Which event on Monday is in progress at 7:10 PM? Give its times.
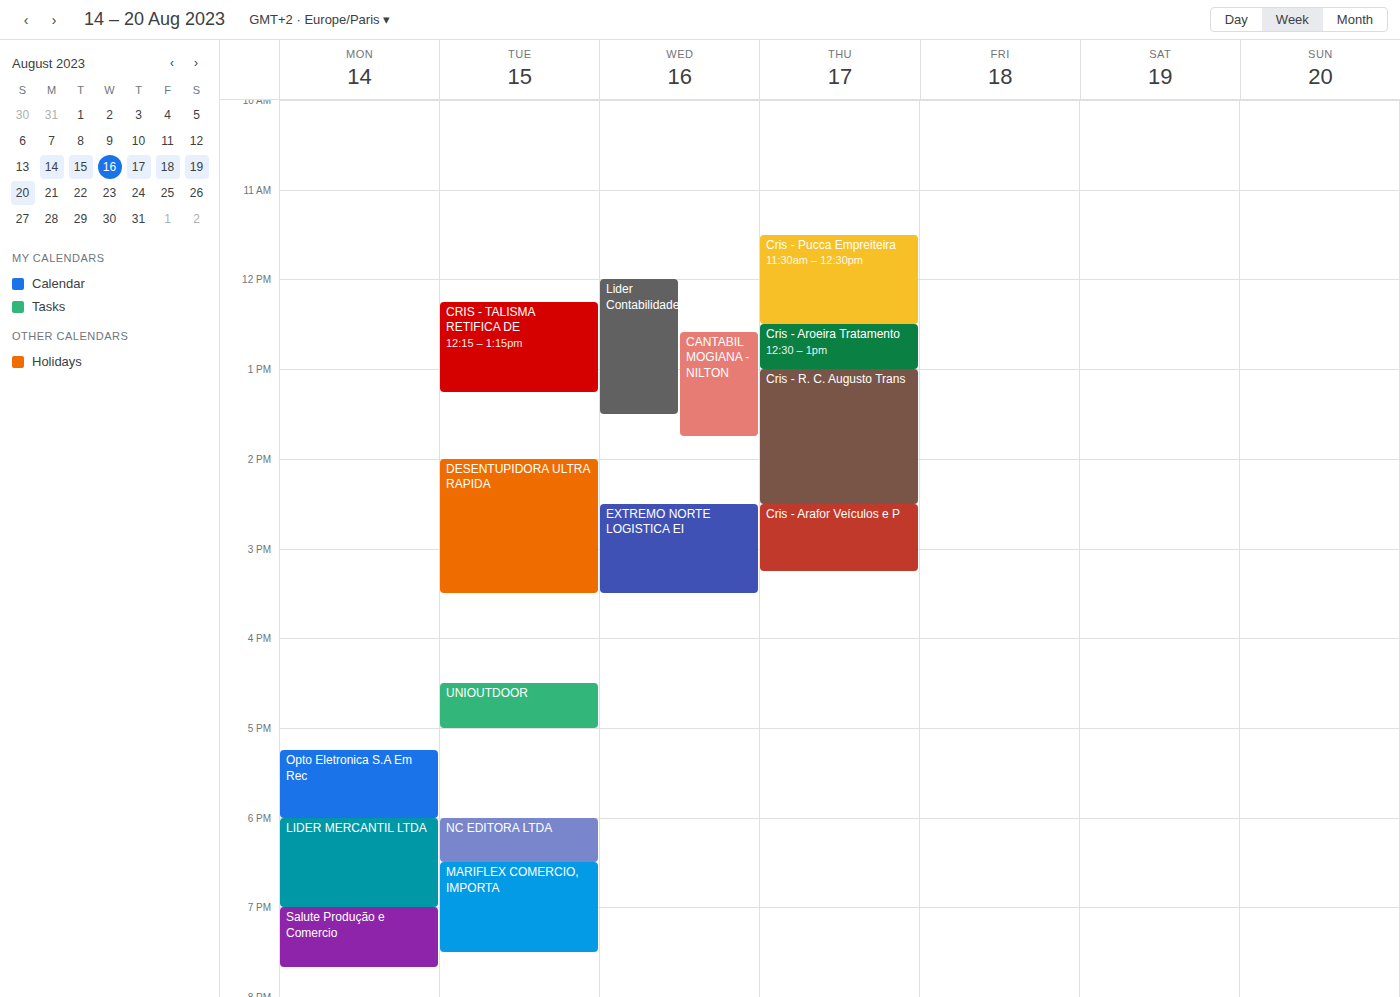
"Salute Produção e Comercio", 7:00 PM to 7:40 PM